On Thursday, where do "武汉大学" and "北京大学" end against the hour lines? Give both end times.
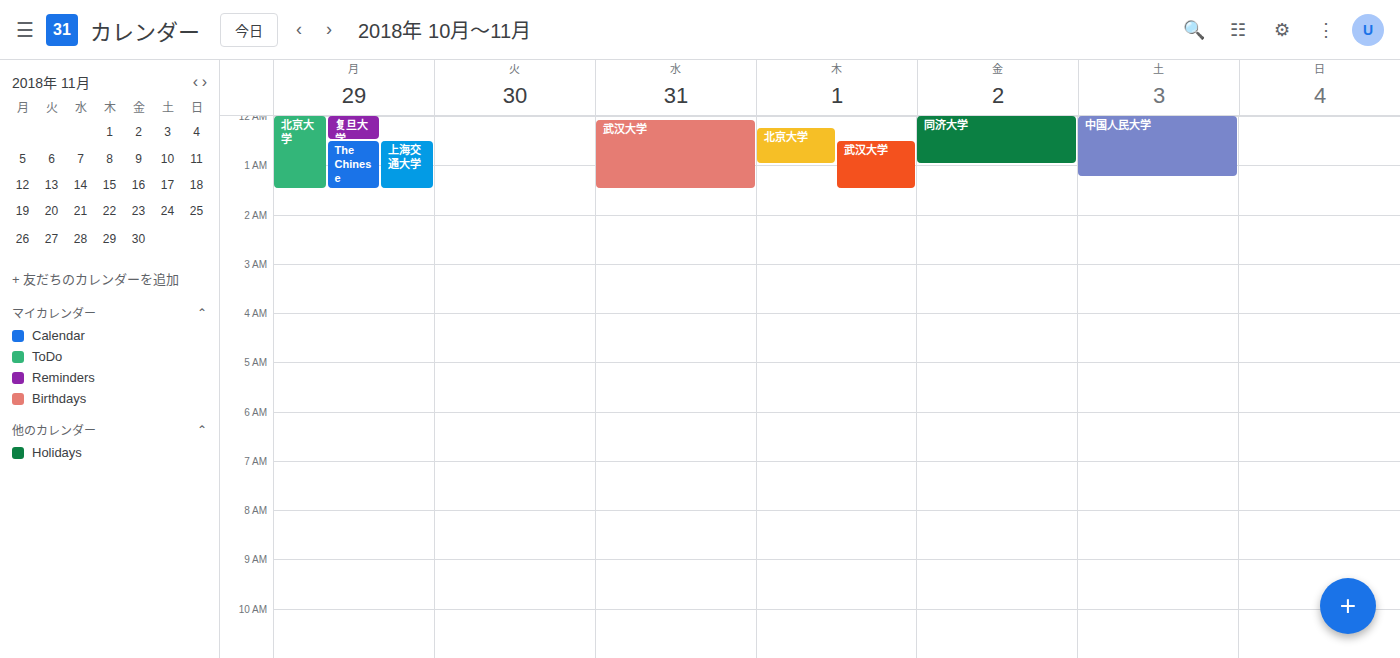
"武汉大学": 1:30 AM, halfway between the 1 AM and 2 AM lines. "北京大学": 1:00 AM, exactly on the 1 AM line.